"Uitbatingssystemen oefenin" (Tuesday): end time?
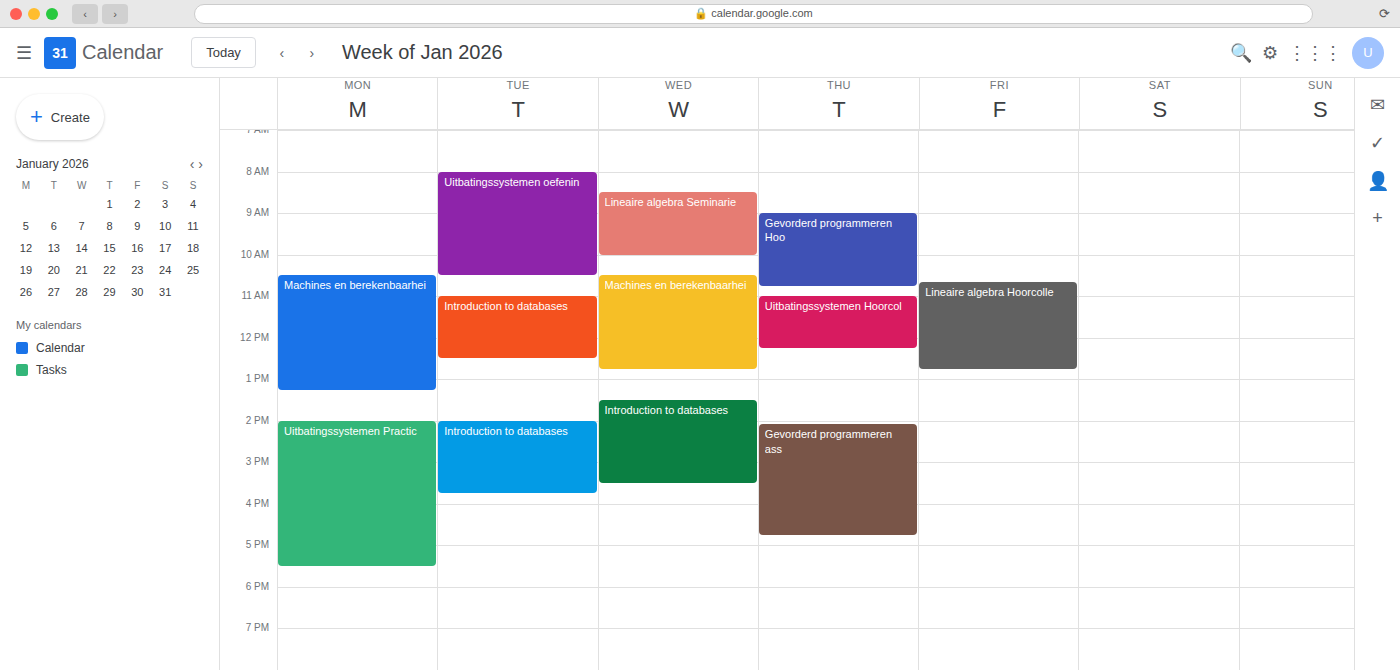
10:30 AM